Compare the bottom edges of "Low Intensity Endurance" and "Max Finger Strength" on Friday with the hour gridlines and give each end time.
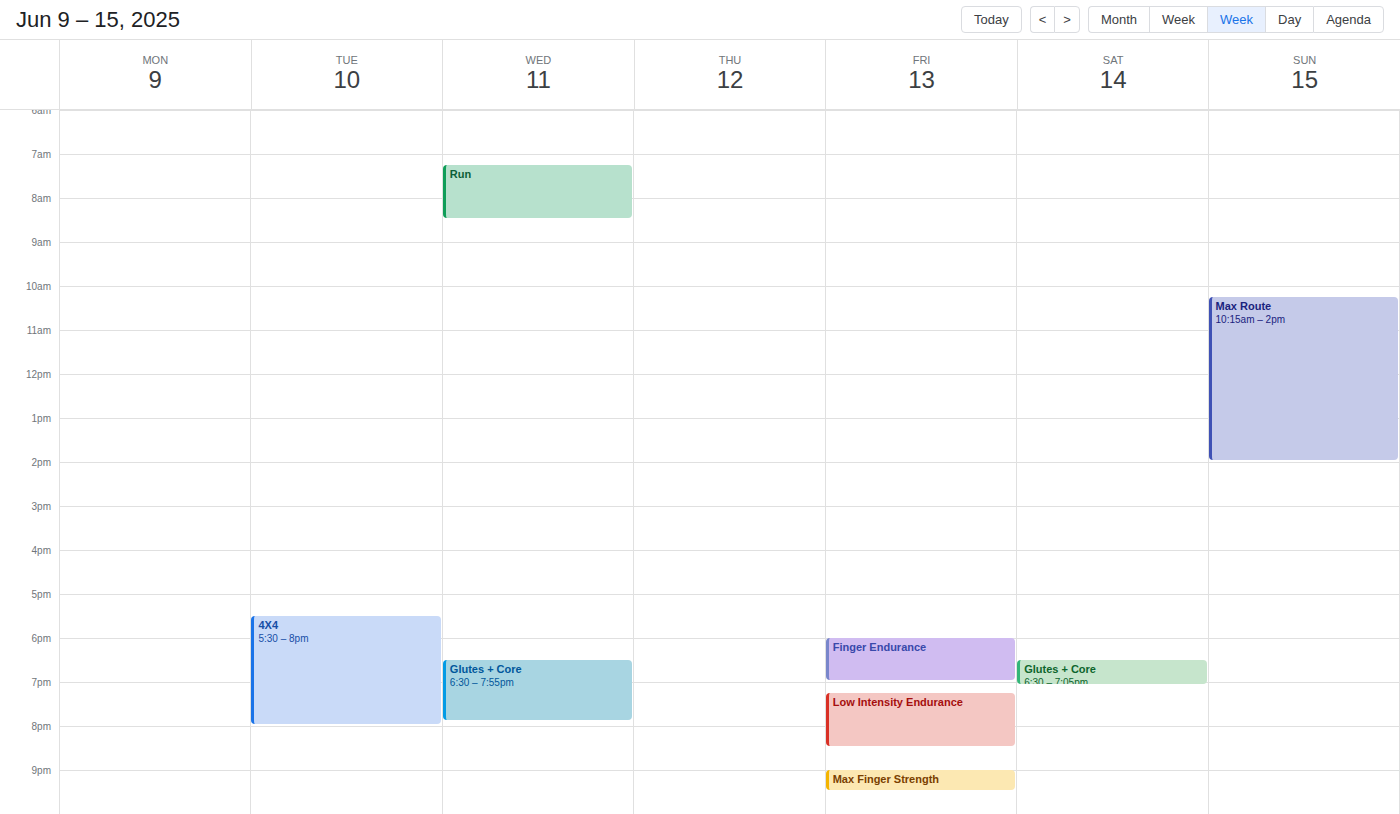
"Low Intensity Endurance": 8:30 PM, halfway between the 8 PM and 9 PM lines. "Max Finger Strength": 9:30 PM, halfway between the 9 PM and 10 PM lines.